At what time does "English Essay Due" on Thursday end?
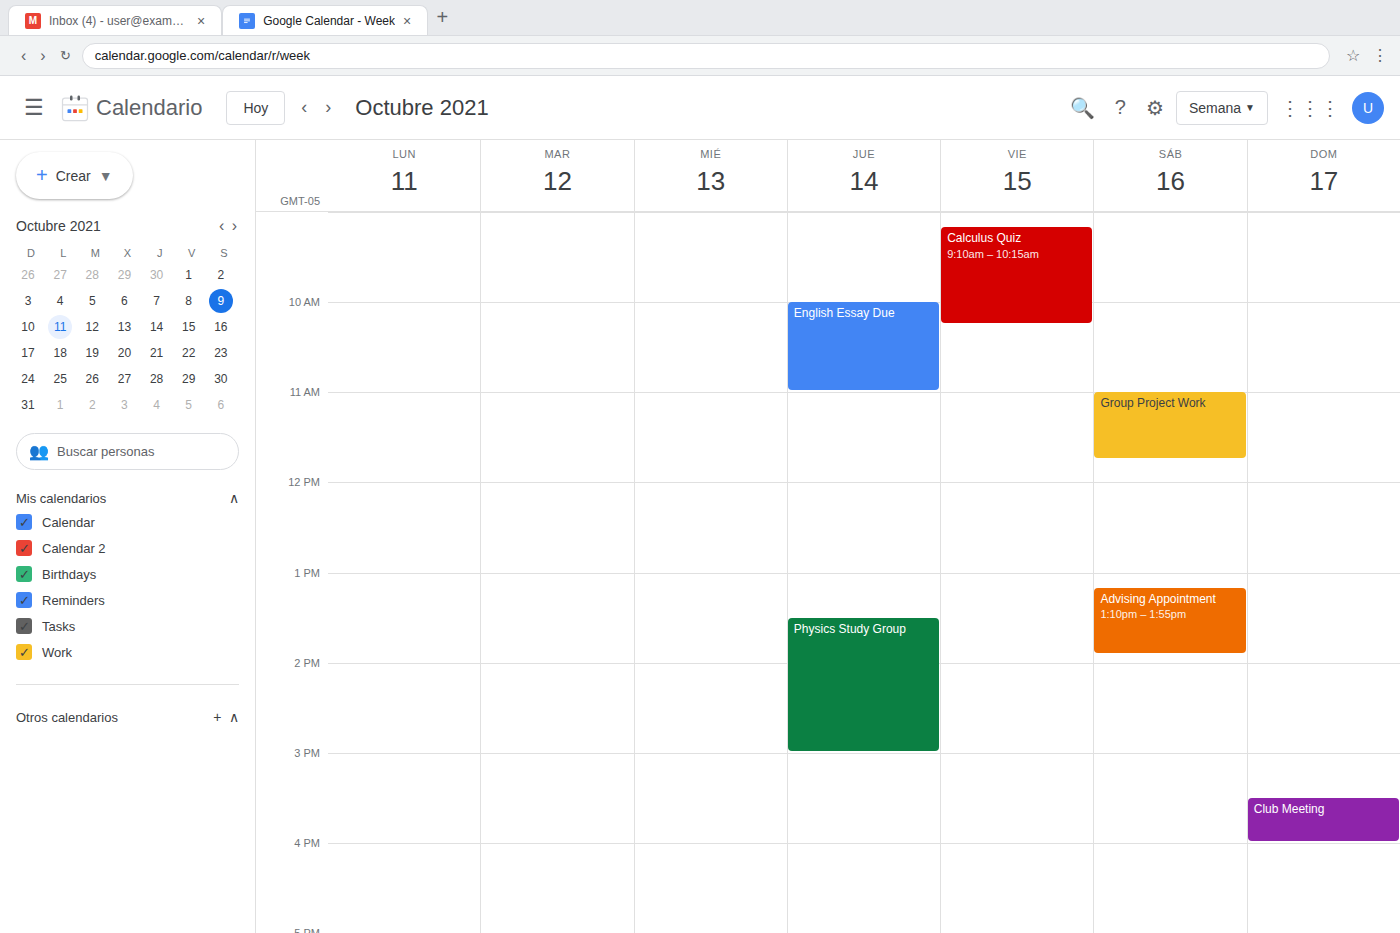
11:00 AM